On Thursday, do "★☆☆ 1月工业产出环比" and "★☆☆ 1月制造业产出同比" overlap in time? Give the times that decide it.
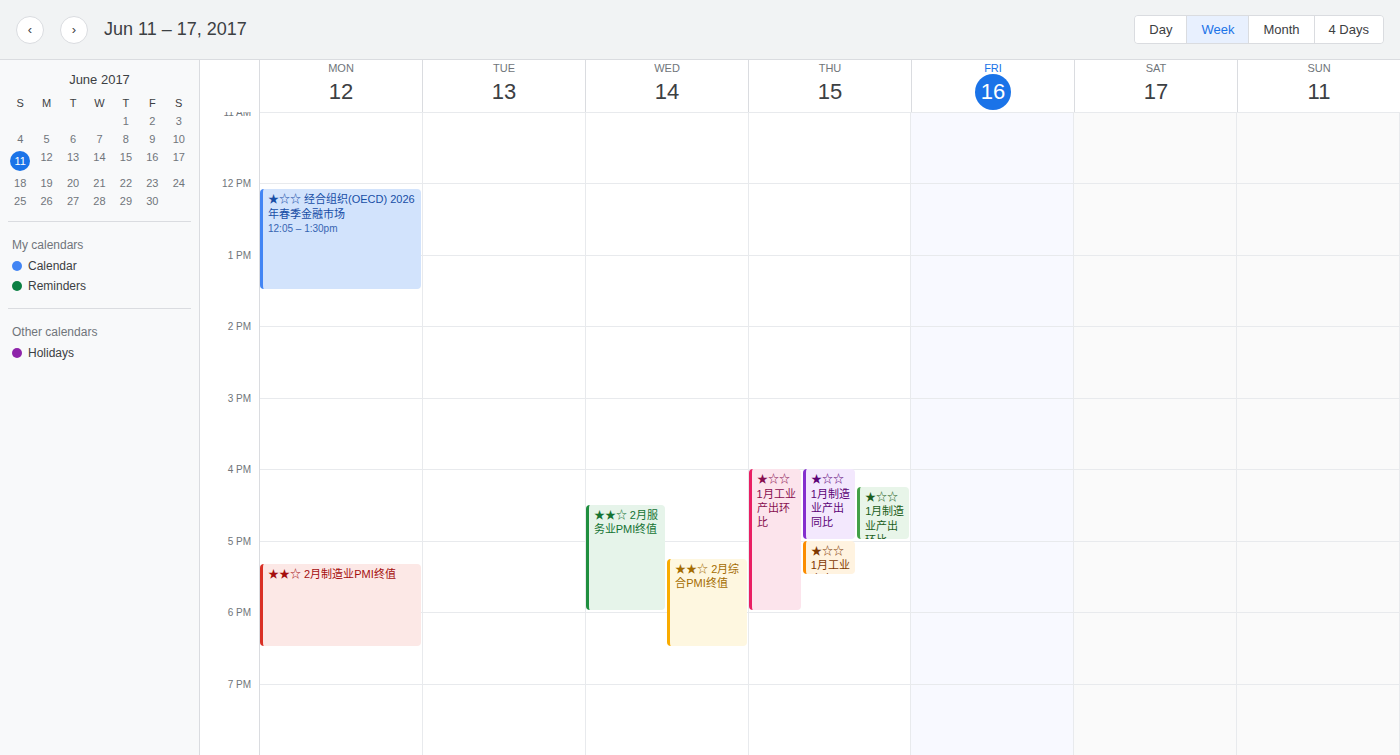
"★☆☆ 1月制造业产出同比" runs 4:00 PM to 5:00 PM, inside "★☆☆ 1月工业产出环比" -- they overlap.